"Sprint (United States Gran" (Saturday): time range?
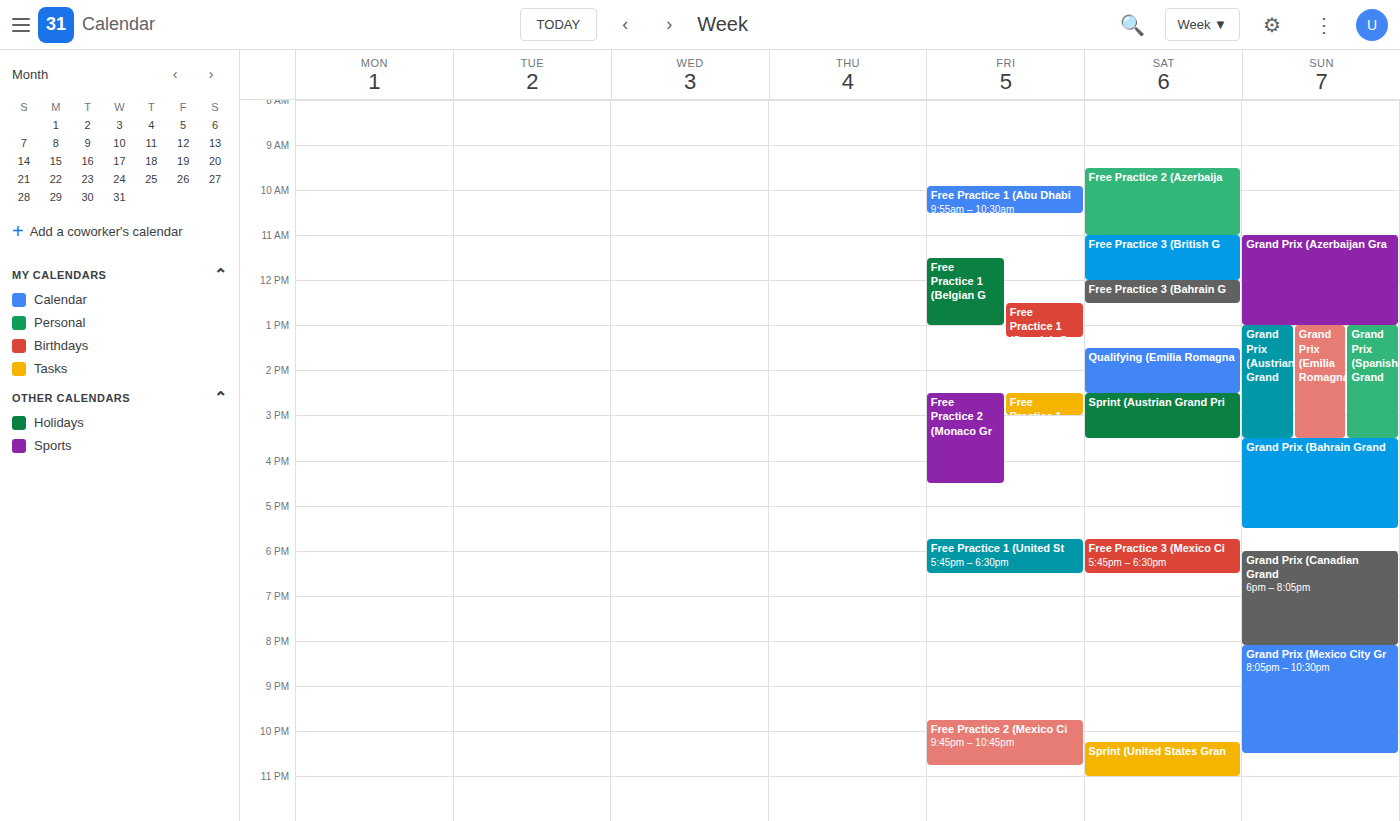
22:15 to 23:00